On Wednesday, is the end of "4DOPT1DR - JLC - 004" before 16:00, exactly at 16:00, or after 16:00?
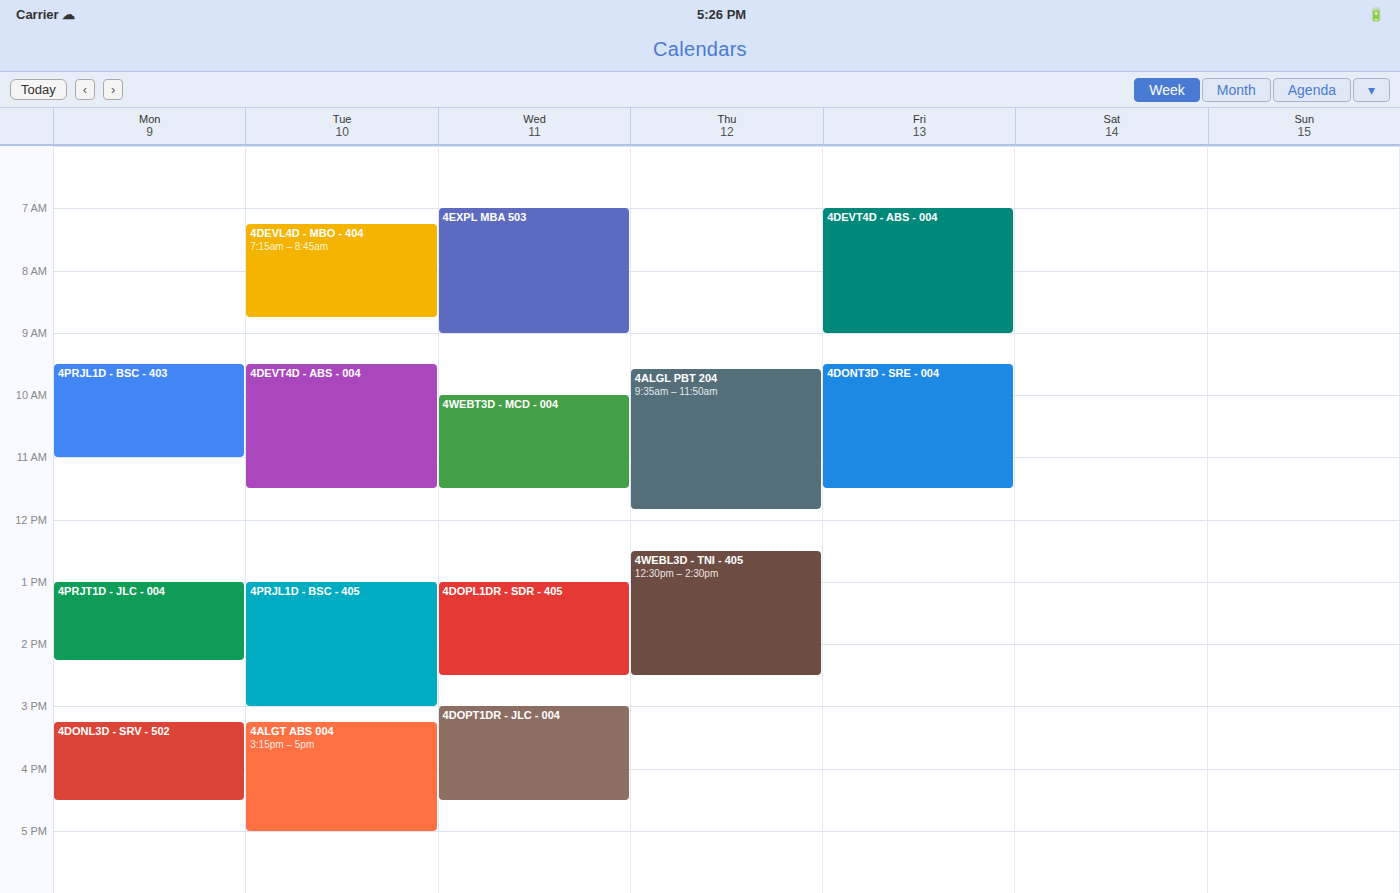
16:30 -- after 16:00, 30 minutes below the 16:00 line.